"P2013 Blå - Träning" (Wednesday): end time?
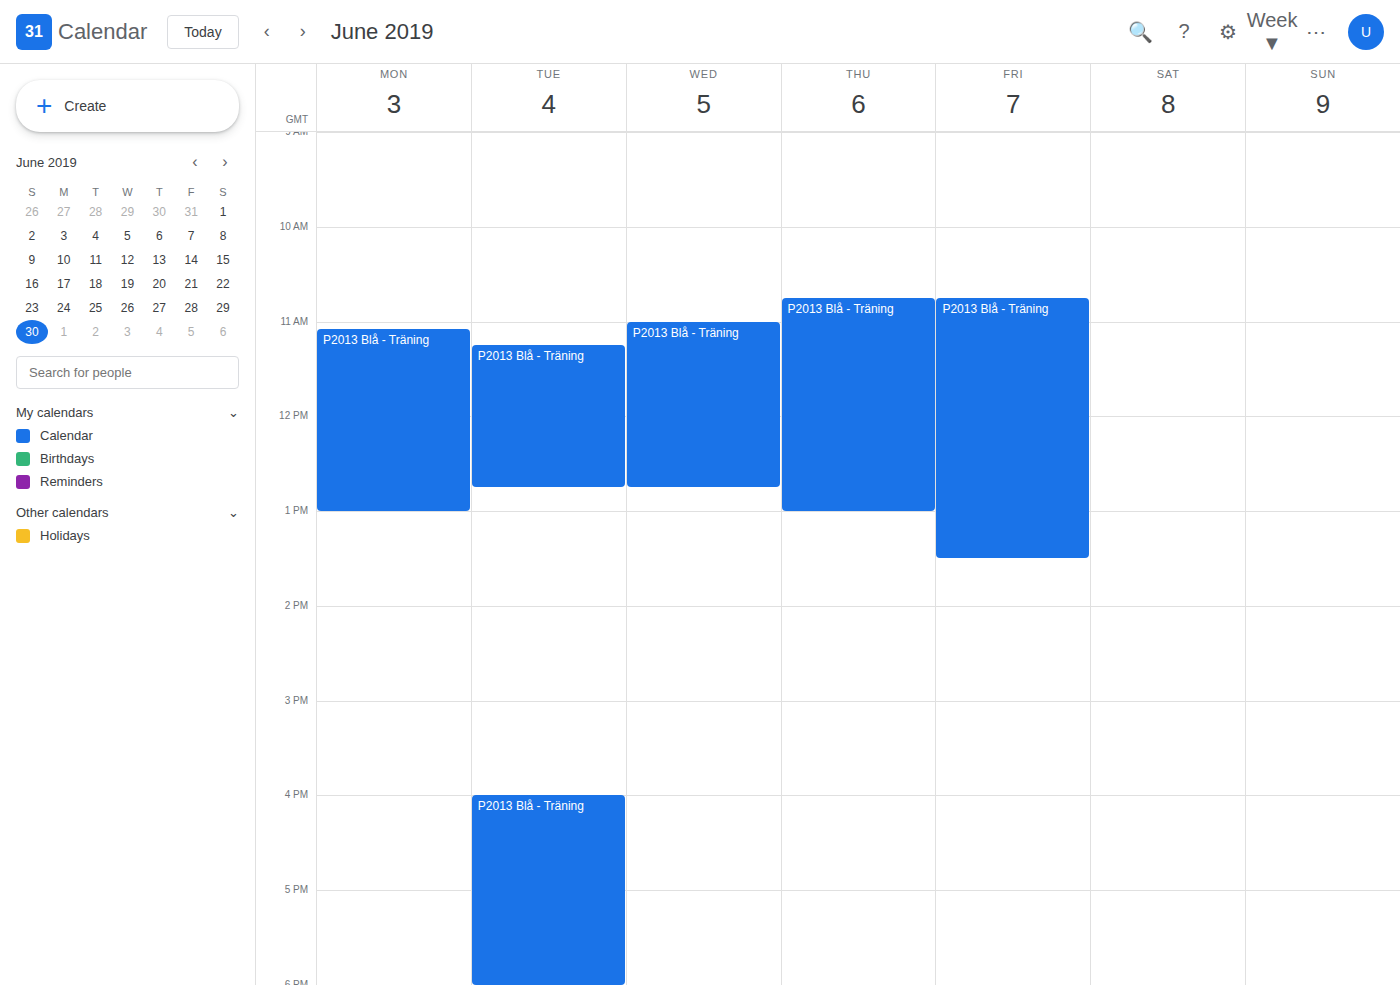
12:45 PM